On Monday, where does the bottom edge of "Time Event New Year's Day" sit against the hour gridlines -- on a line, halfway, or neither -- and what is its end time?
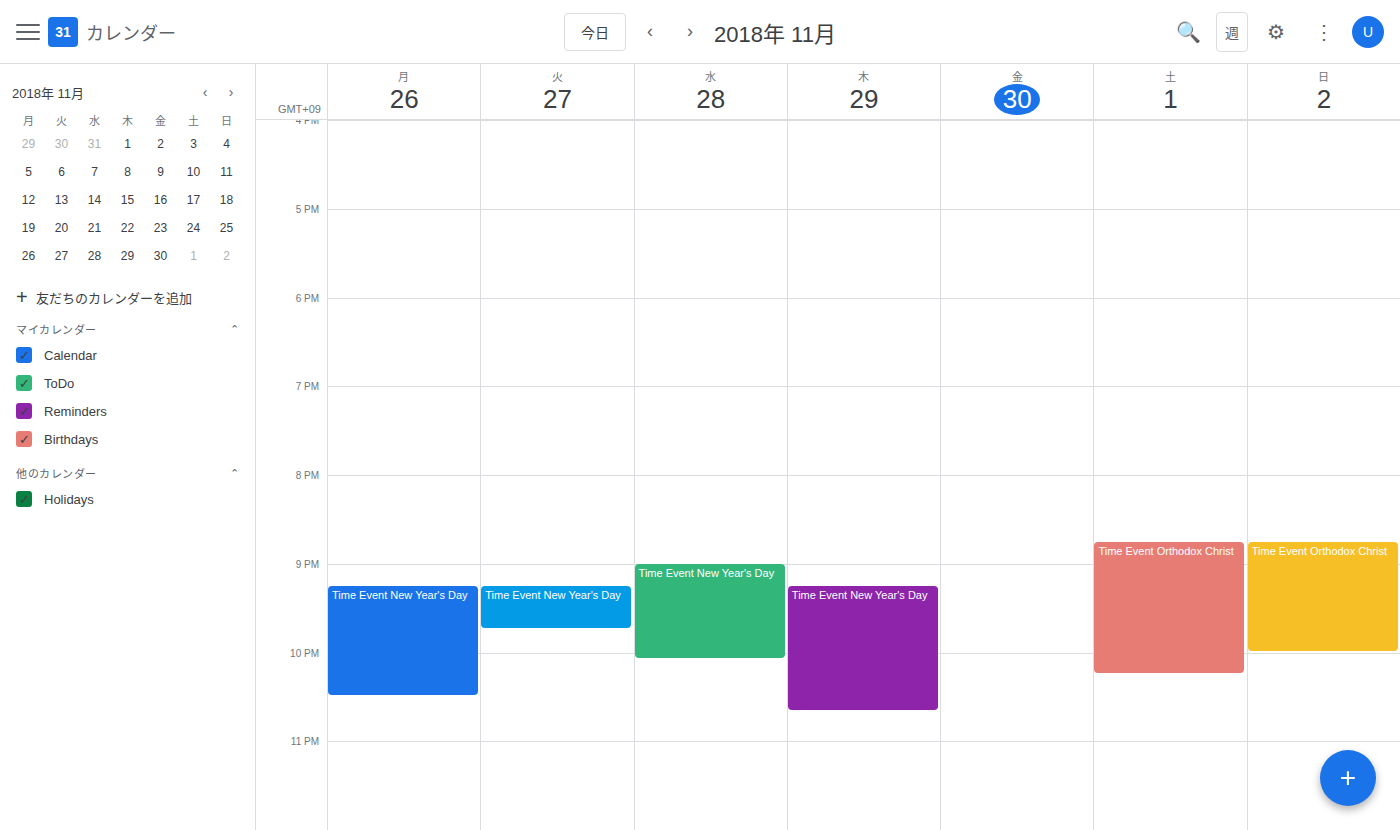
10:30 PM -- halfway between the 10 PM and 11 PM lines.